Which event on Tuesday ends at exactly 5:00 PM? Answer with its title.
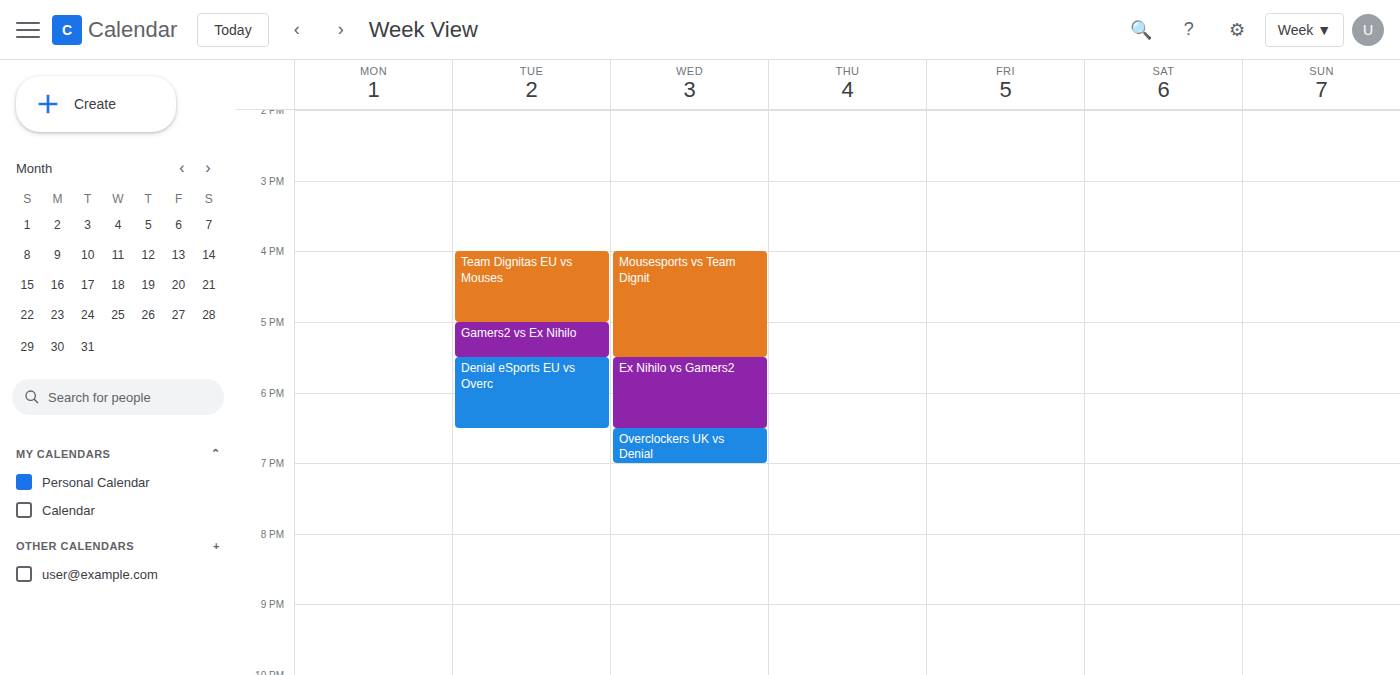
"Team Dignitas EU vs Mouses"